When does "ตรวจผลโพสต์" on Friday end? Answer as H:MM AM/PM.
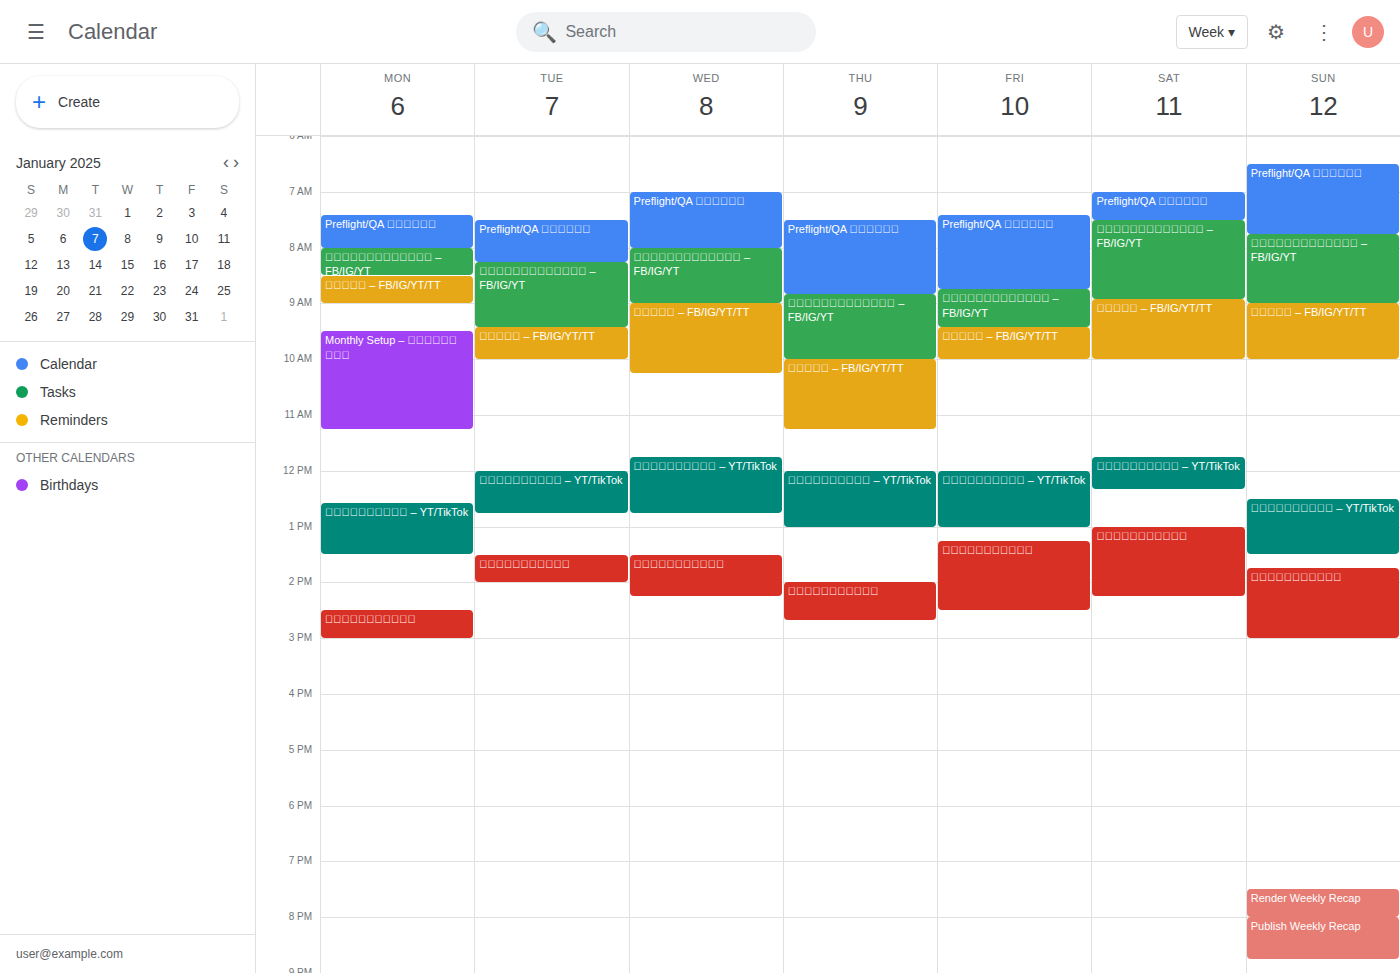
2:30 PM